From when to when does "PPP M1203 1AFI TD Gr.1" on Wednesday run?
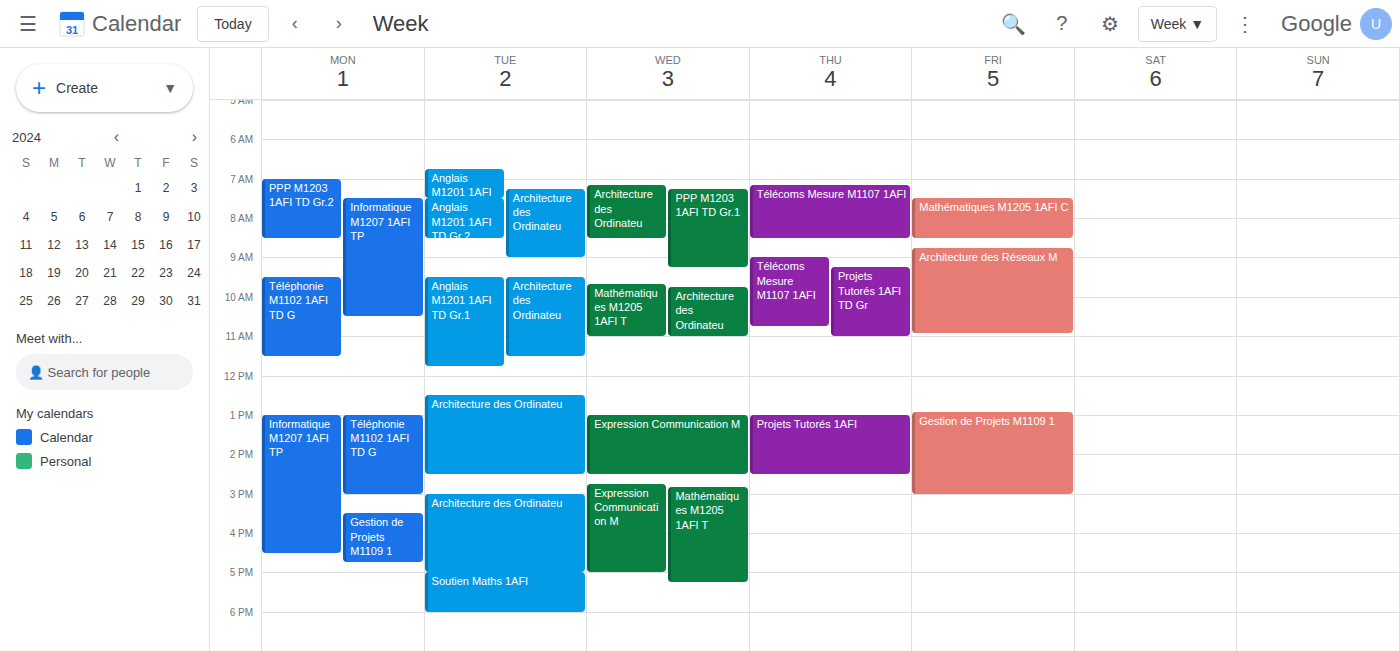
7:15 AM to 9:15 AM